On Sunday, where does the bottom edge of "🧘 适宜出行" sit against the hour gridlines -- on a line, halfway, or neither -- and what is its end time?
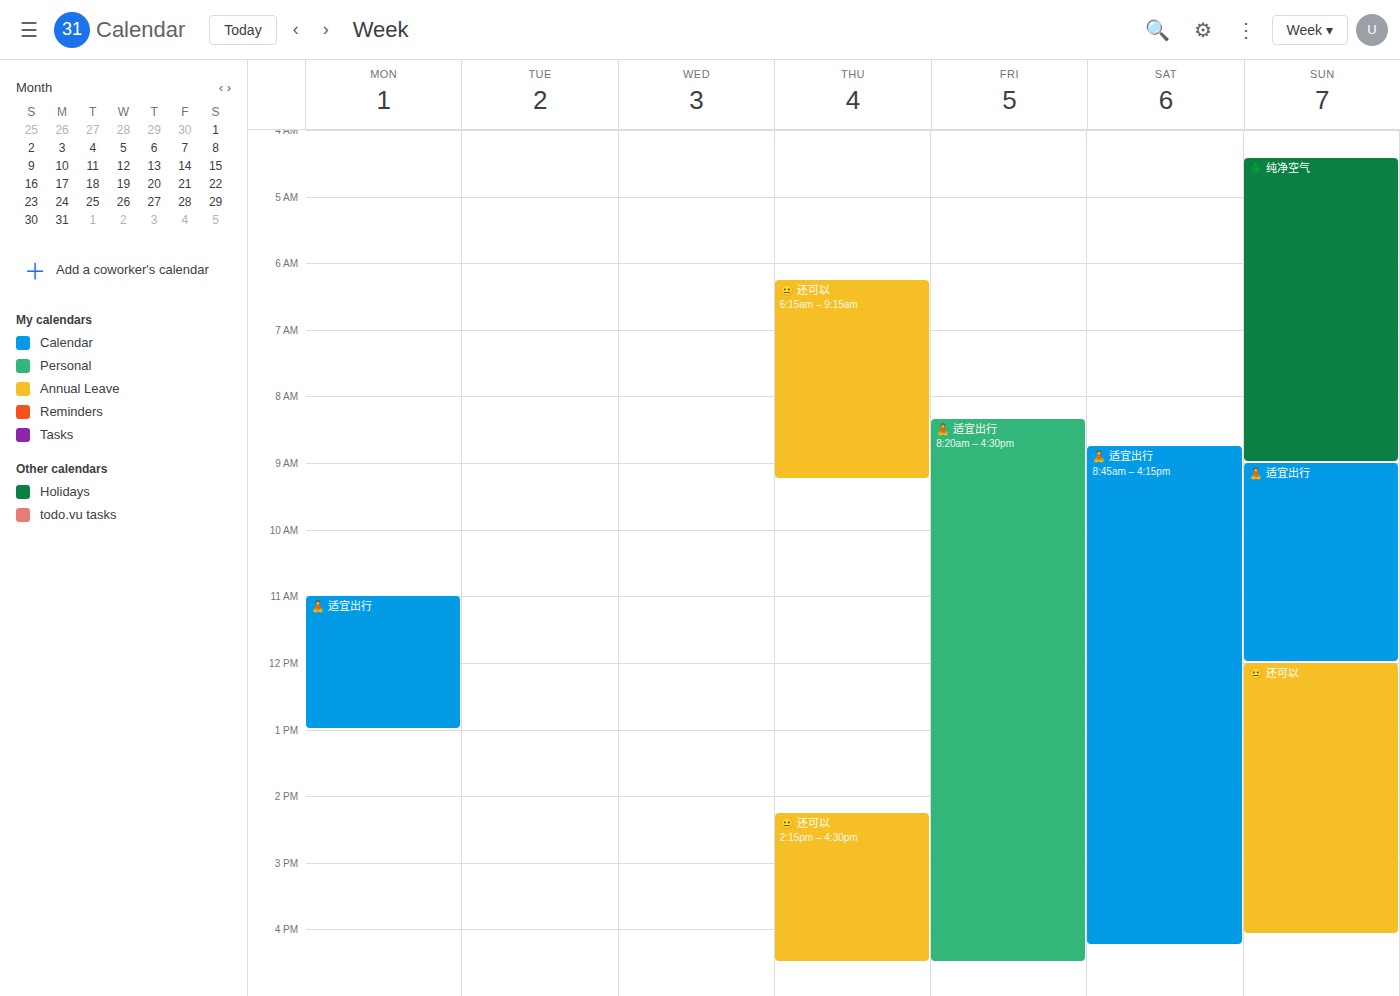
12:00 PM -- exactly on the 12 PM line.